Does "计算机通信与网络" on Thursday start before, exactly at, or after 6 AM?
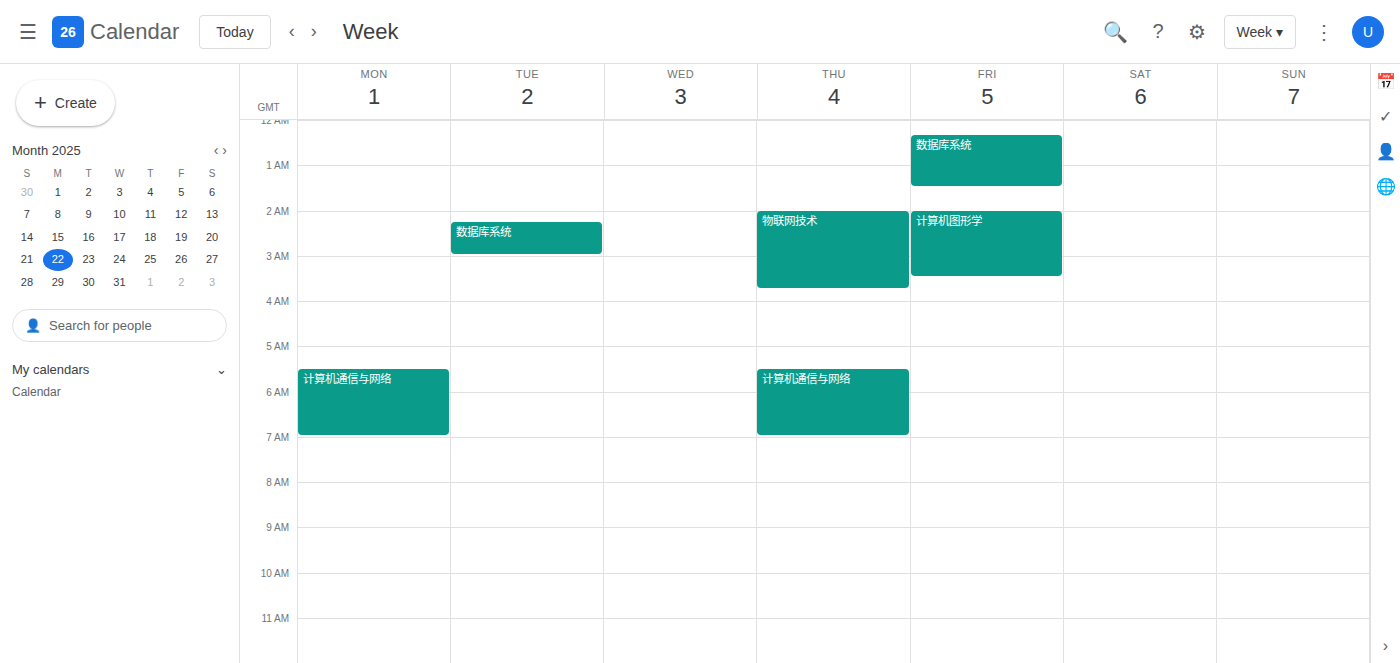
5:30 AM -- before 6 AM, 30 minutes above the 6 AM line.